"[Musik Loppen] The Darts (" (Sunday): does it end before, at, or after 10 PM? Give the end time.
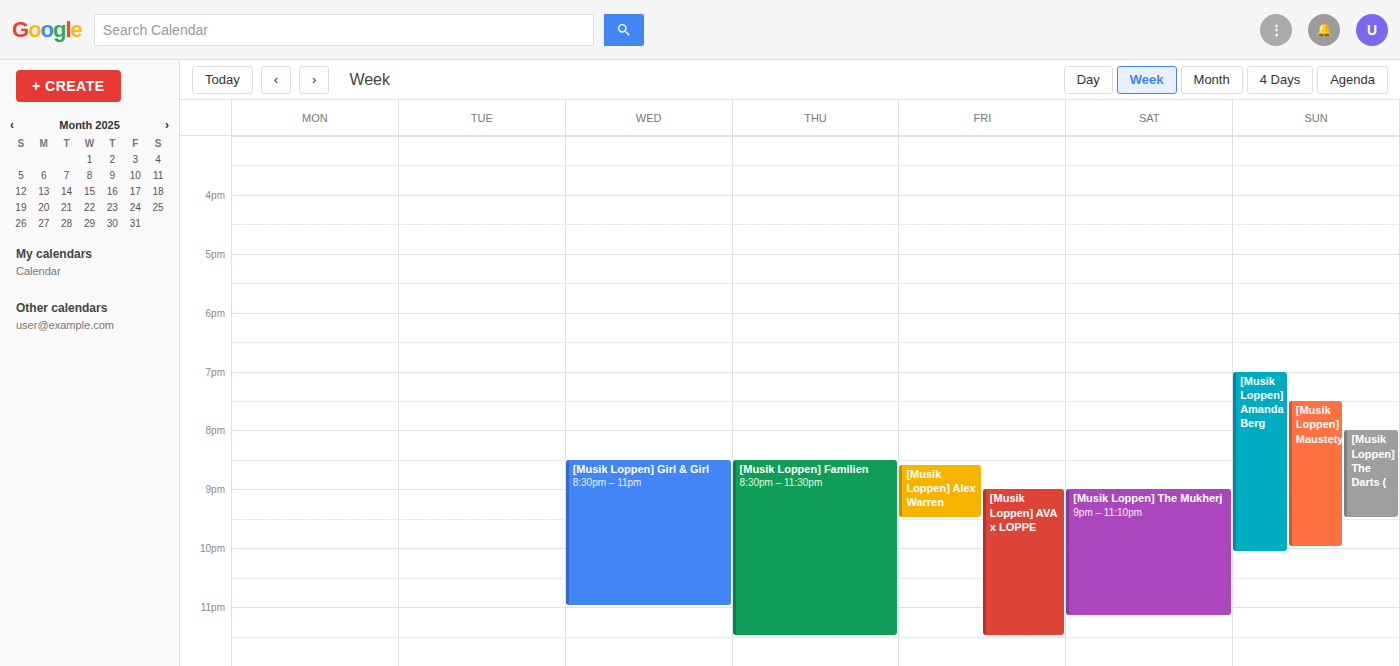
9:30 PM -- before 10 PM, 30 minutes above the 10 PM line.